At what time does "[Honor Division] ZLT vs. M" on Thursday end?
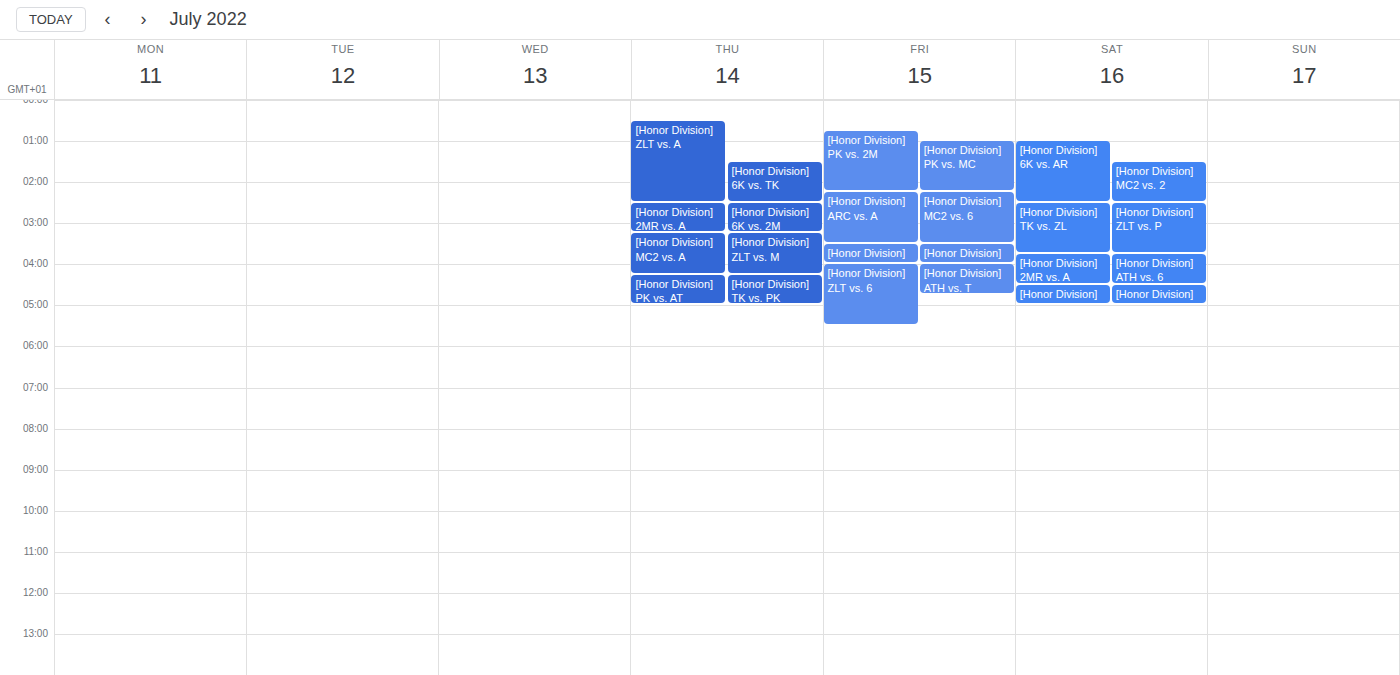
4:15 AM